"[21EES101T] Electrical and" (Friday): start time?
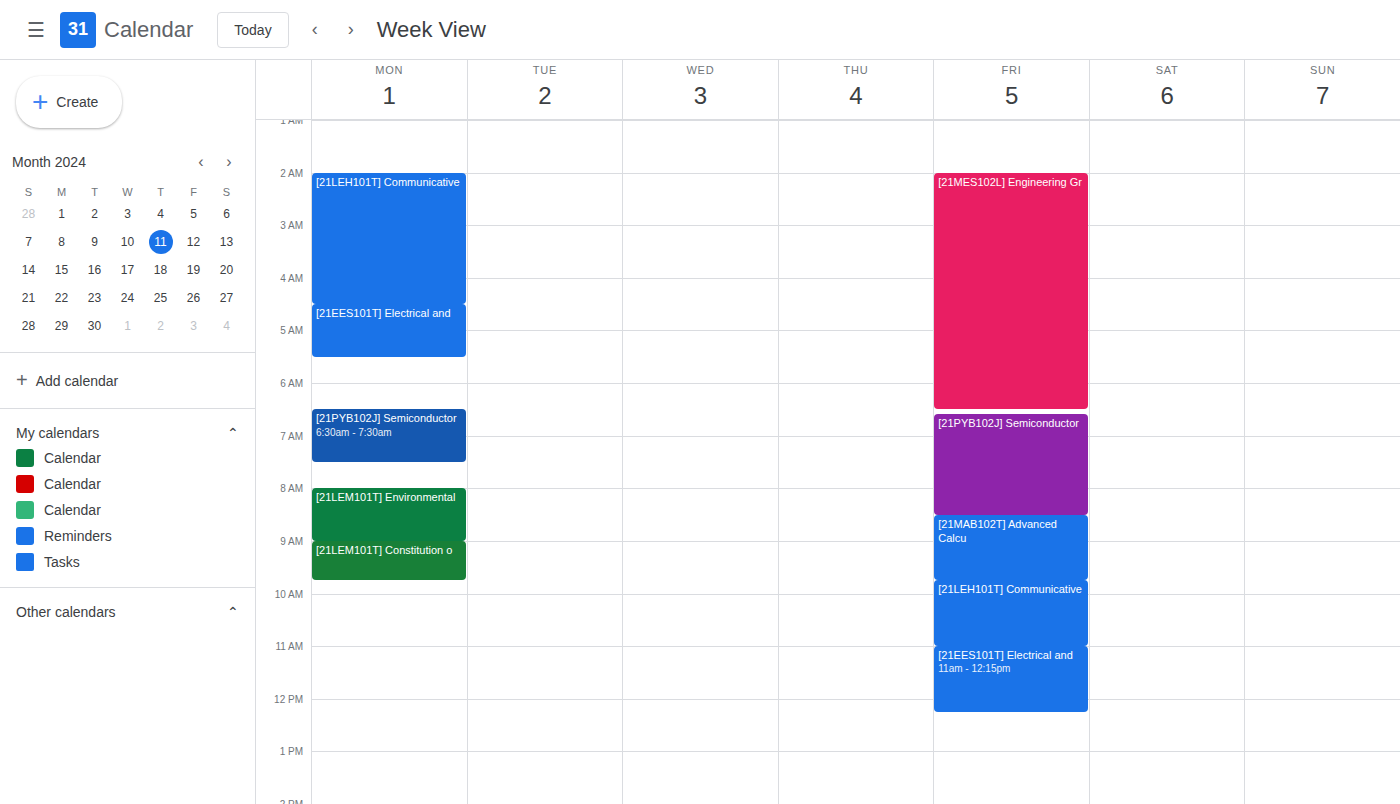
11:00 AM